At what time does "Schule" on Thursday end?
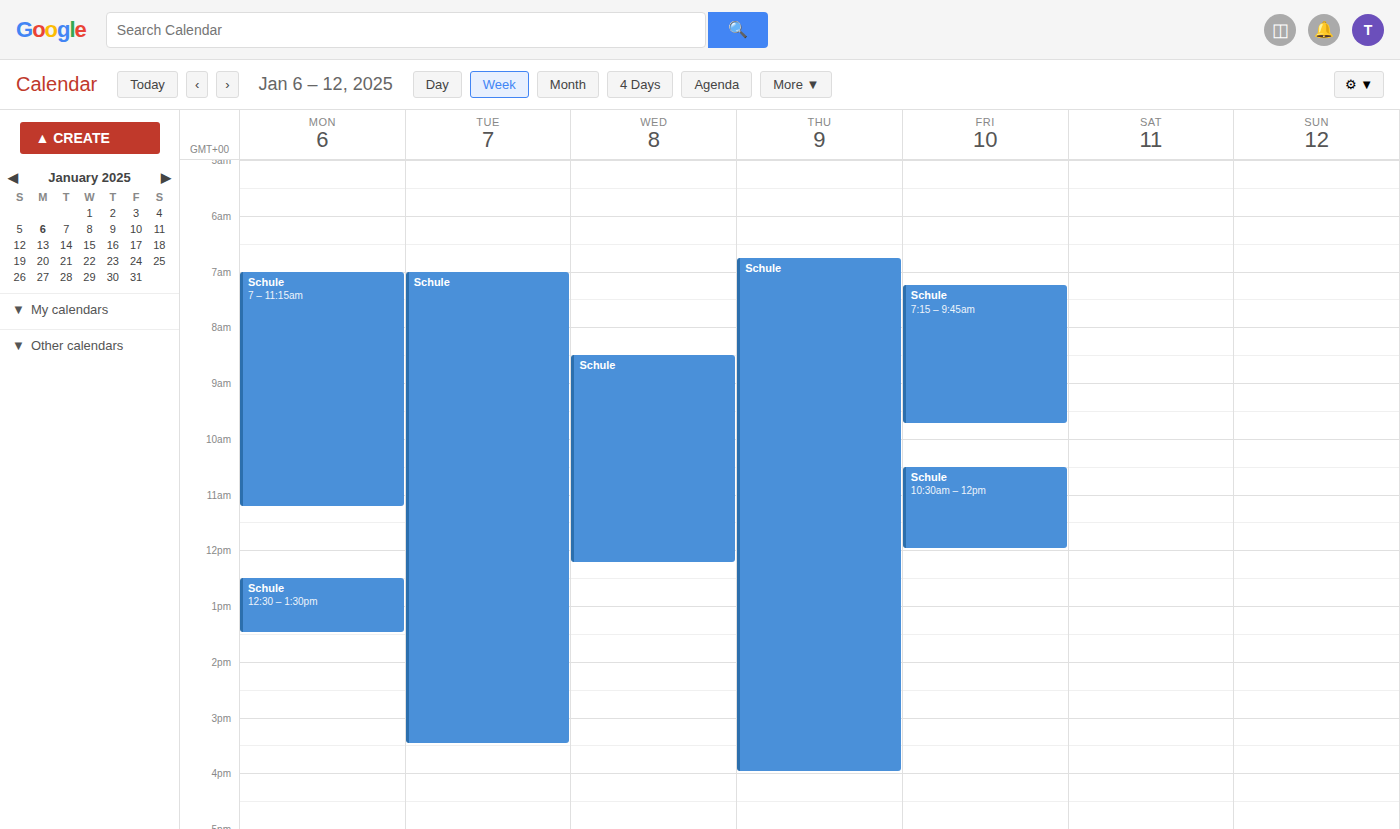
4:00 PM